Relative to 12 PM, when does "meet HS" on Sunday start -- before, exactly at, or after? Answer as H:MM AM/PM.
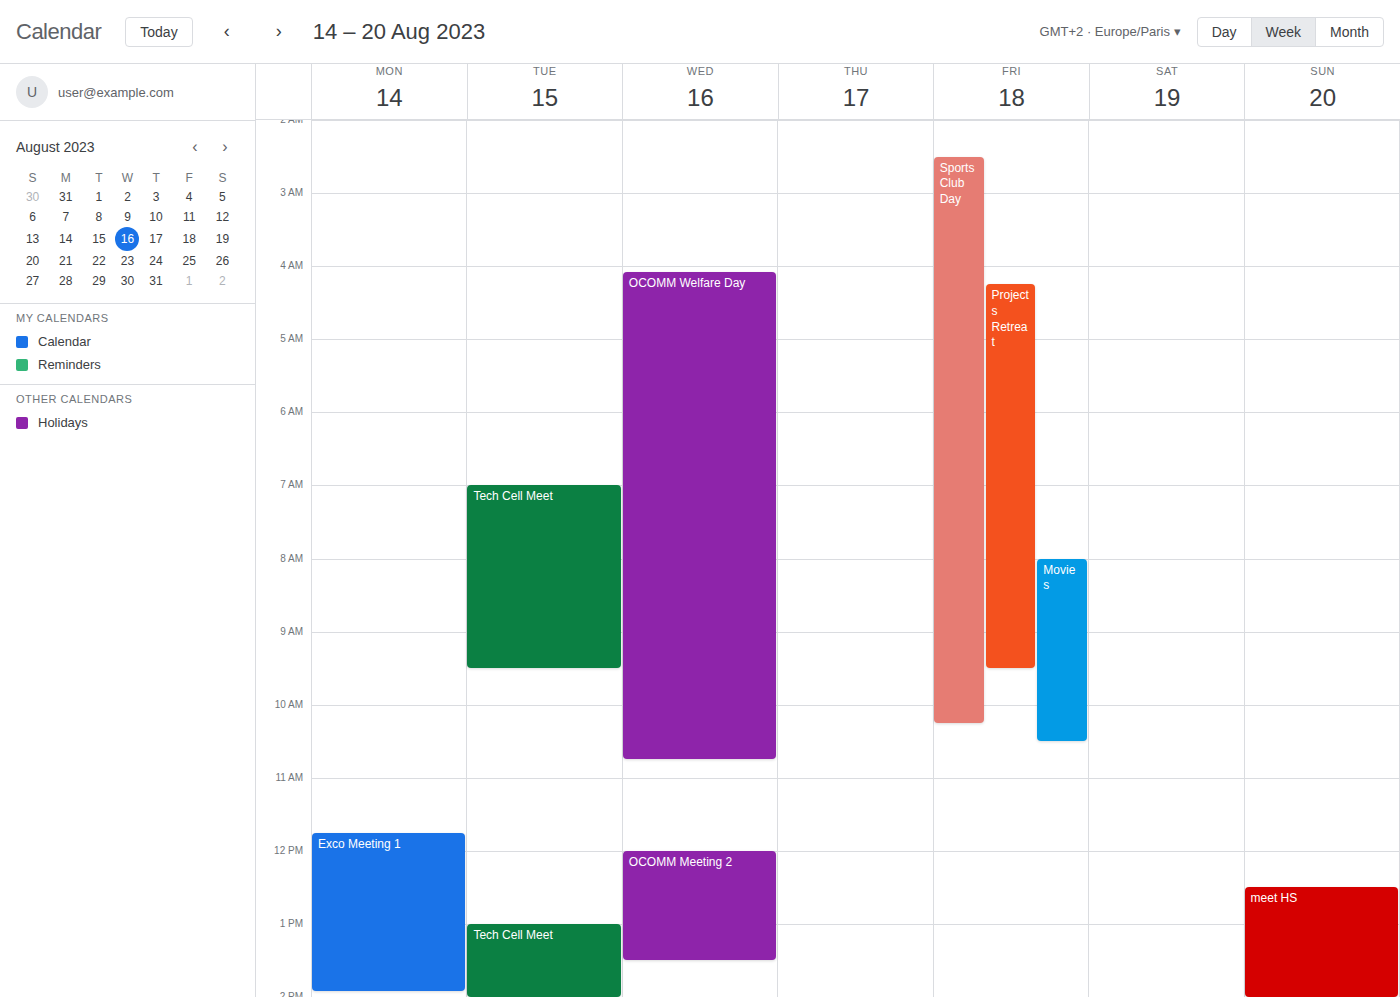
12:30 PM -- after 12 PM, 30 minutes below the 12 PM line.